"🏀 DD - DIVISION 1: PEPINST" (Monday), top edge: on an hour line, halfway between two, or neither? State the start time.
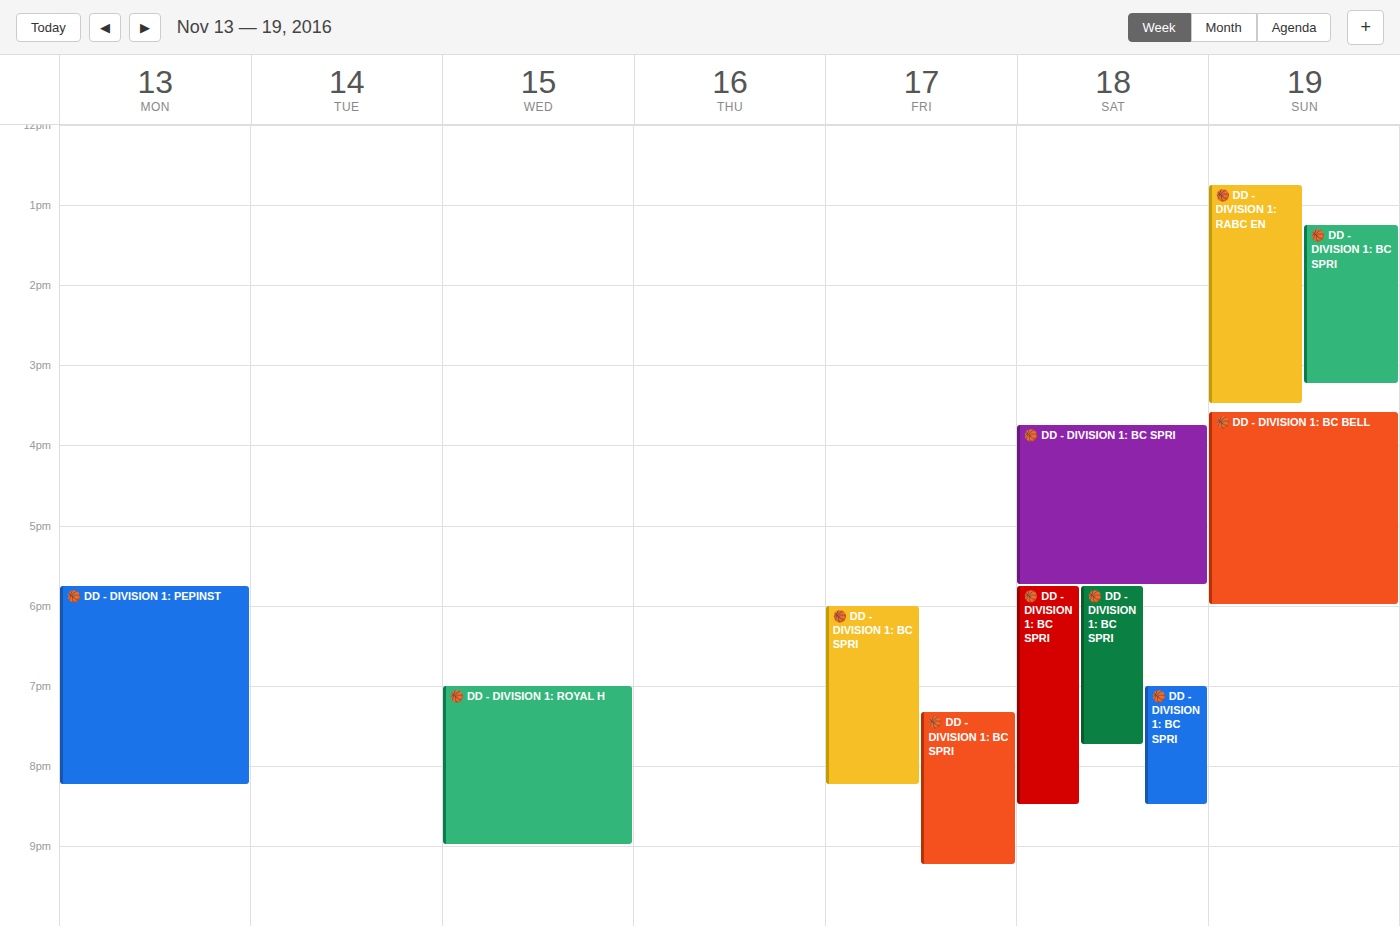
5:45 PM -- neither: three quarters of the way from the 5 PM line to the 6 PM line.